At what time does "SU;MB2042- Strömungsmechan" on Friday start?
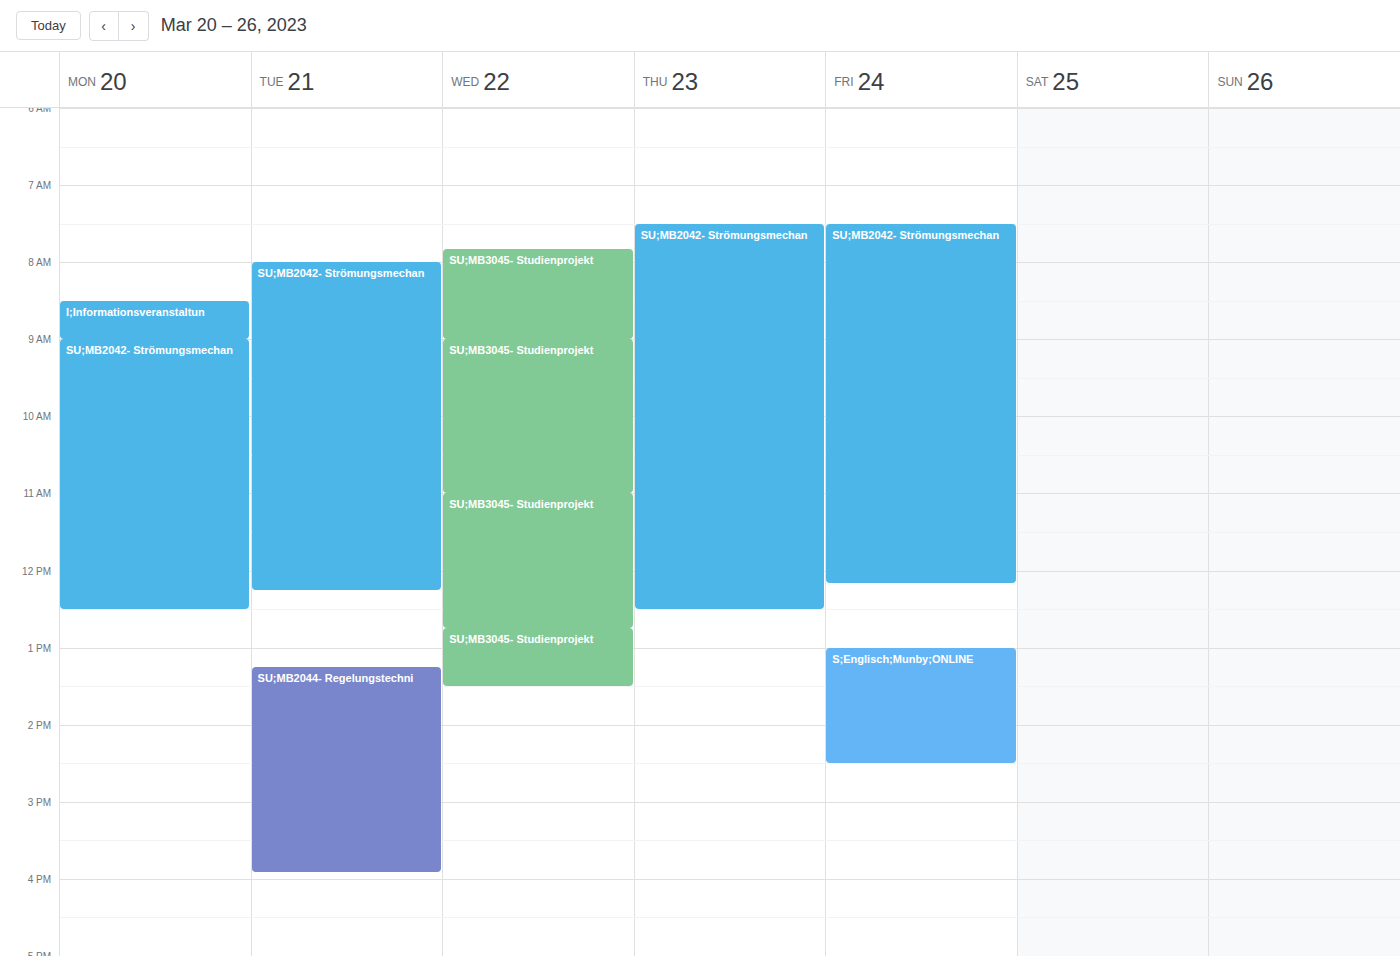
7:30 AM